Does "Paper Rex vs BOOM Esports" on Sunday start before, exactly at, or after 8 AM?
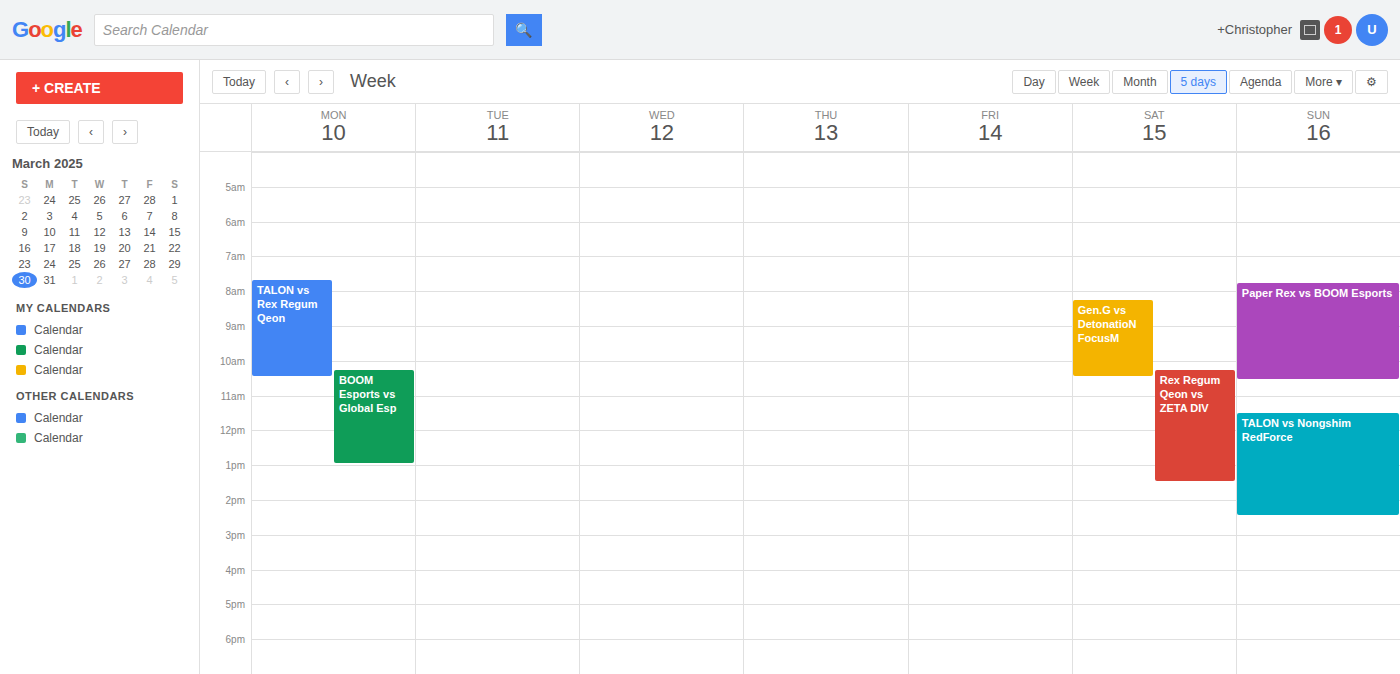
7:45 AM -- before 8 AM, 15 minutes above the 8 AM line.